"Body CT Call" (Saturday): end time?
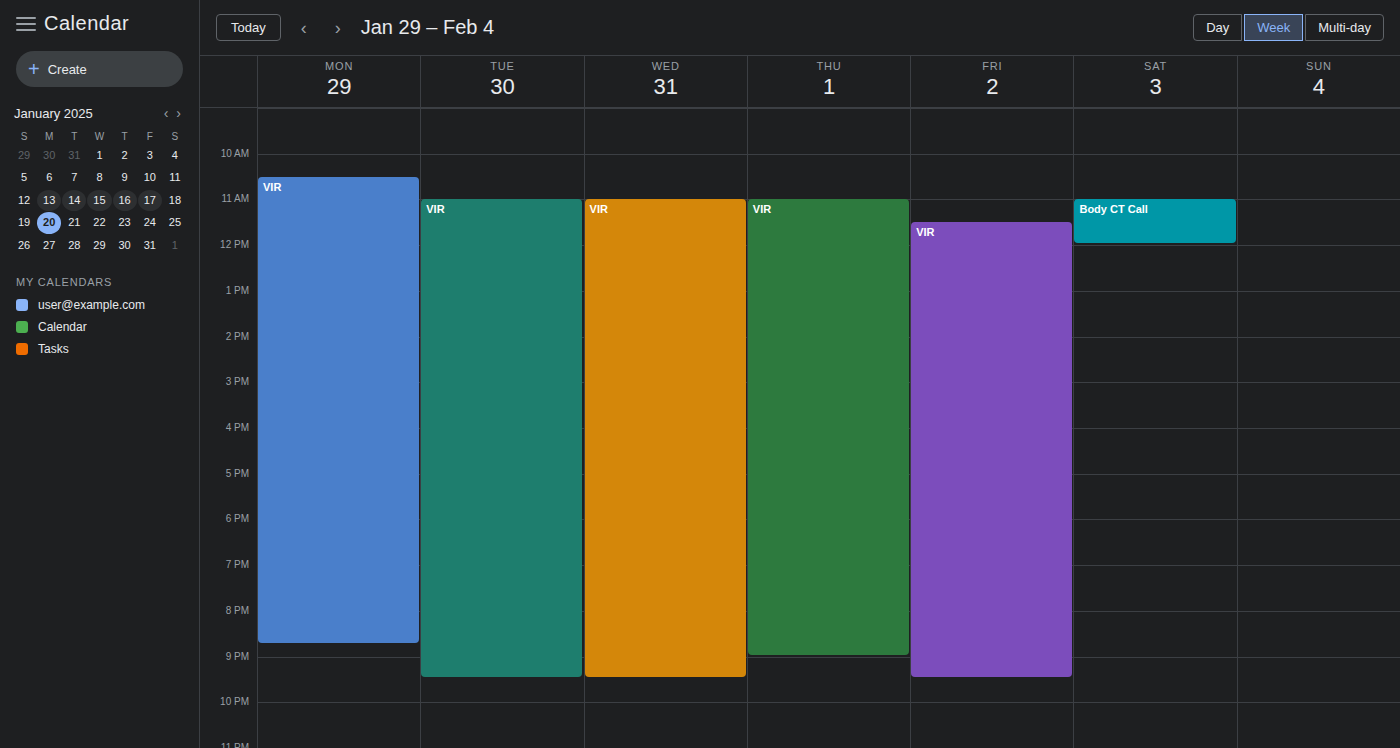
12:00 PM